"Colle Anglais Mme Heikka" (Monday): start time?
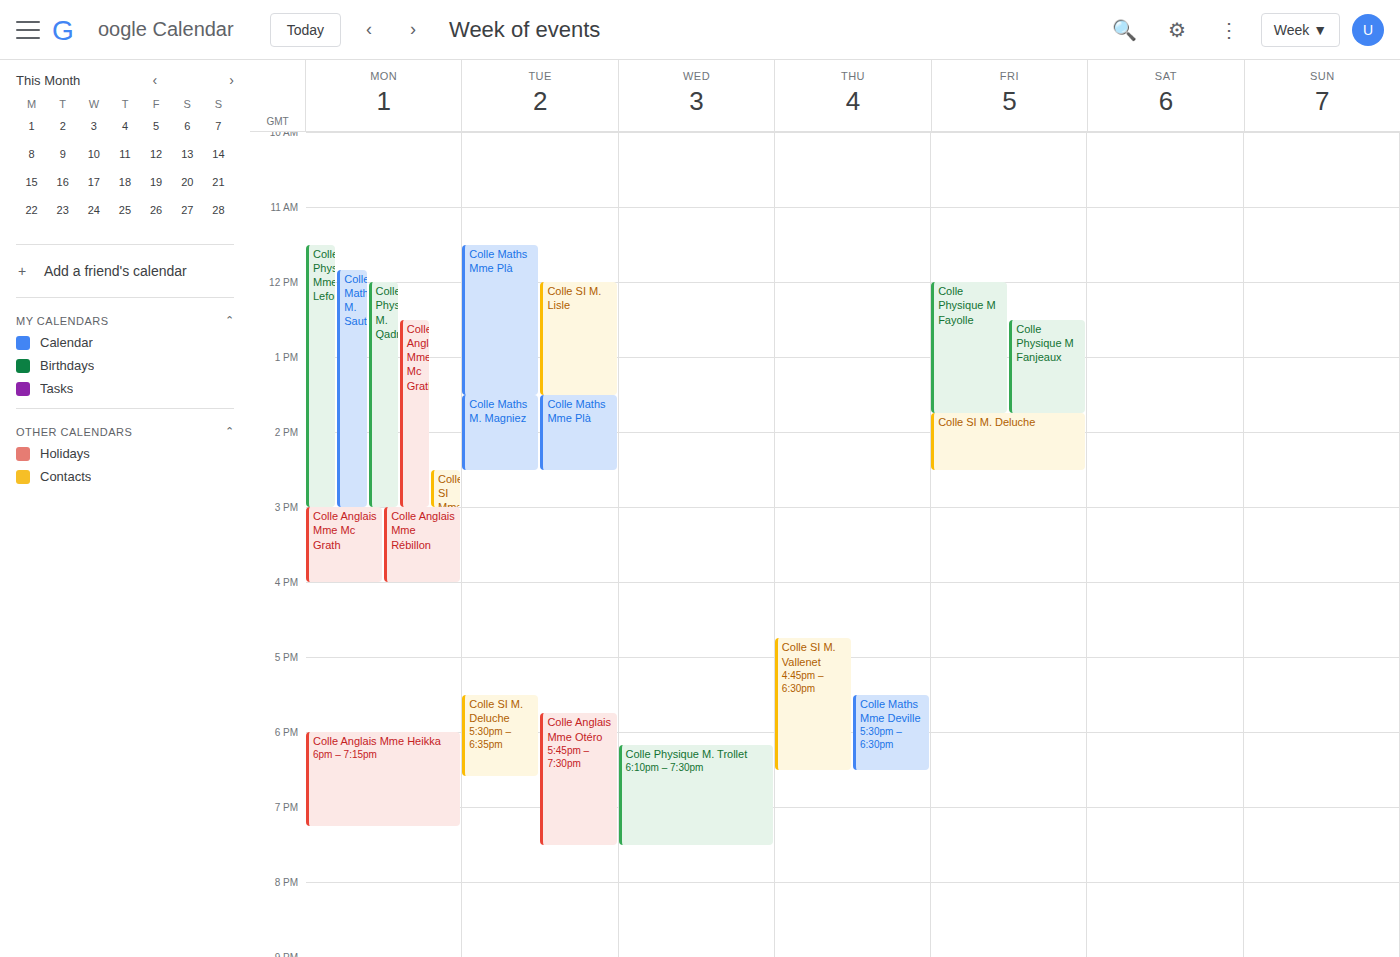
6:00 PM